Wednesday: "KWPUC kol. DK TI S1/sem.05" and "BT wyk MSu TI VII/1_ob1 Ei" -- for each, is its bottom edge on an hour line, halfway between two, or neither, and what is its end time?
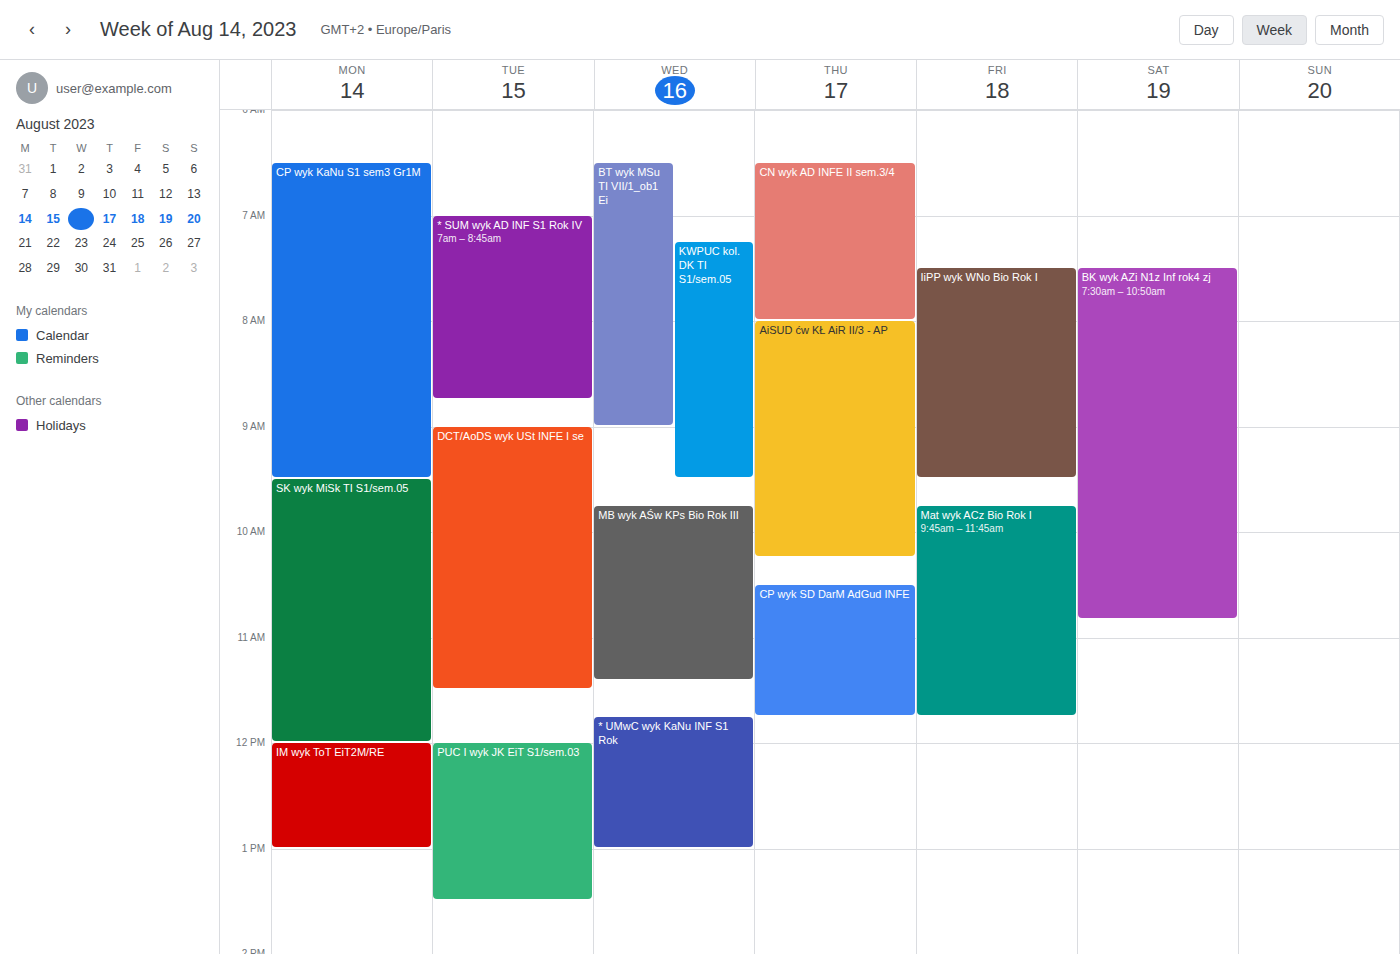
"KWPUC kol. DK TI S1/sem.05": 9:30 AM, halfway between the 9 AM and 10 AM lines. "BT wyk MSu TI VII/1_ob1 Ei": 9:00 AM, exactly on the 9 AM line.